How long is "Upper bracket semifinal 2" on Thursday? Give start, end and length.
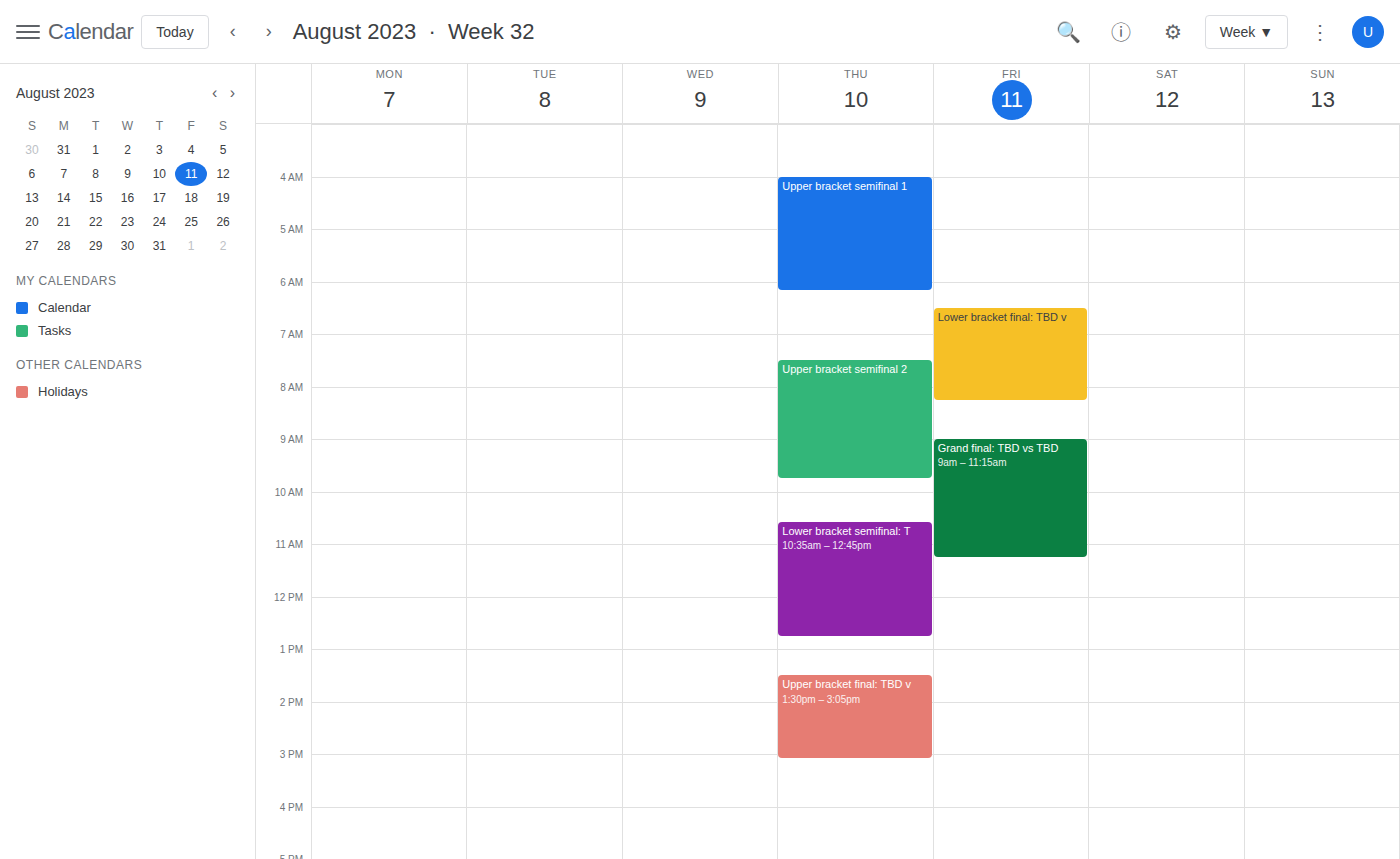
07:30 to 09:45, 2 hours 15 minutes